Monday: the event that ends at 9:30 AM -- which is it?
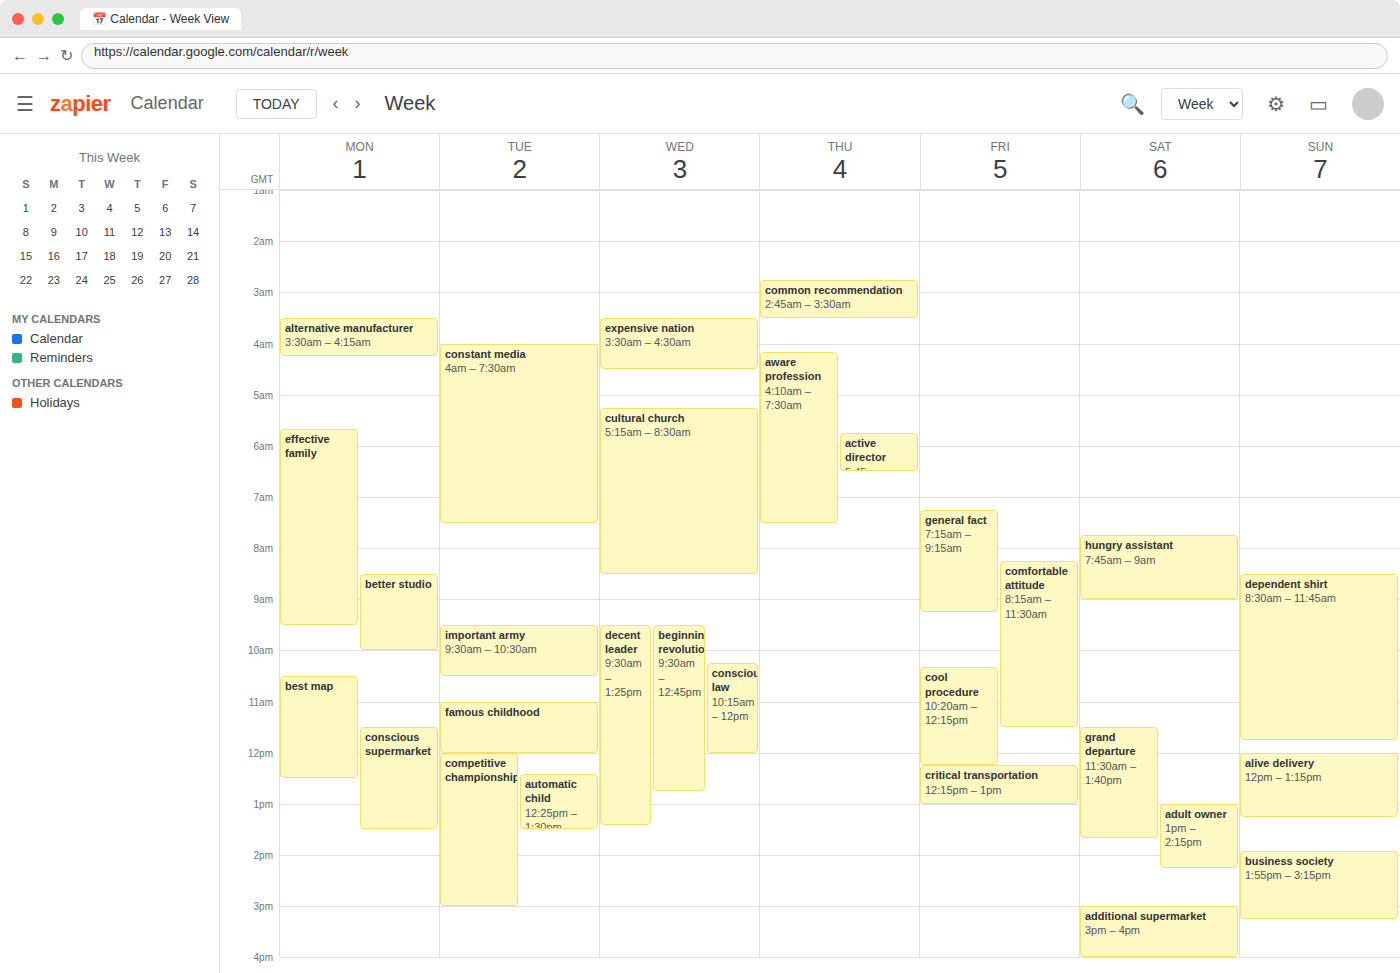
"effective family"